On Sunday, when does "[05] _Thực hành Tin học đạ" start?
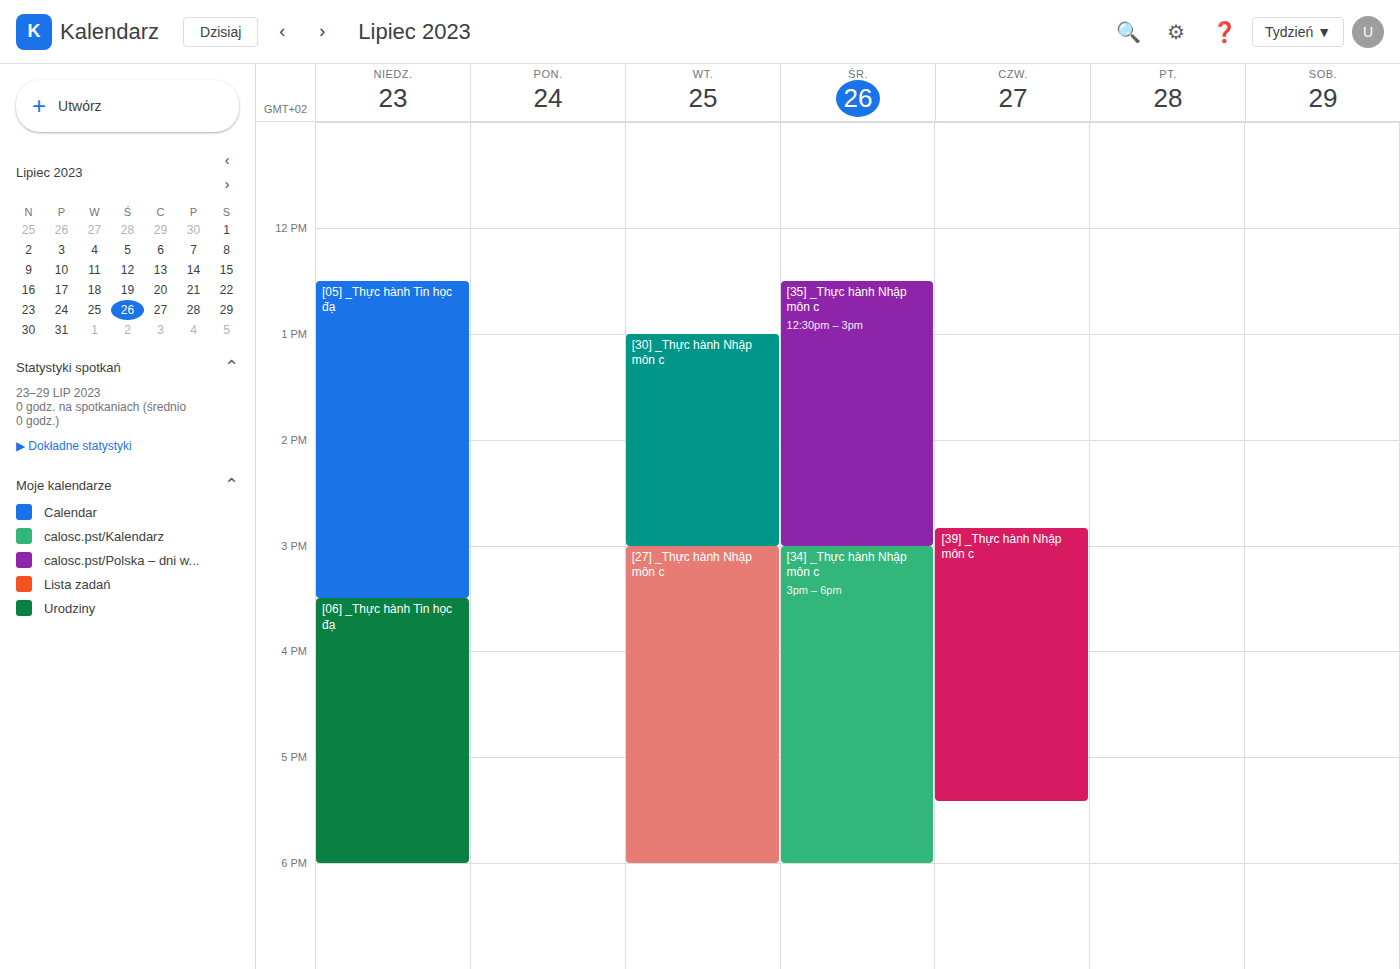
12:30 PM